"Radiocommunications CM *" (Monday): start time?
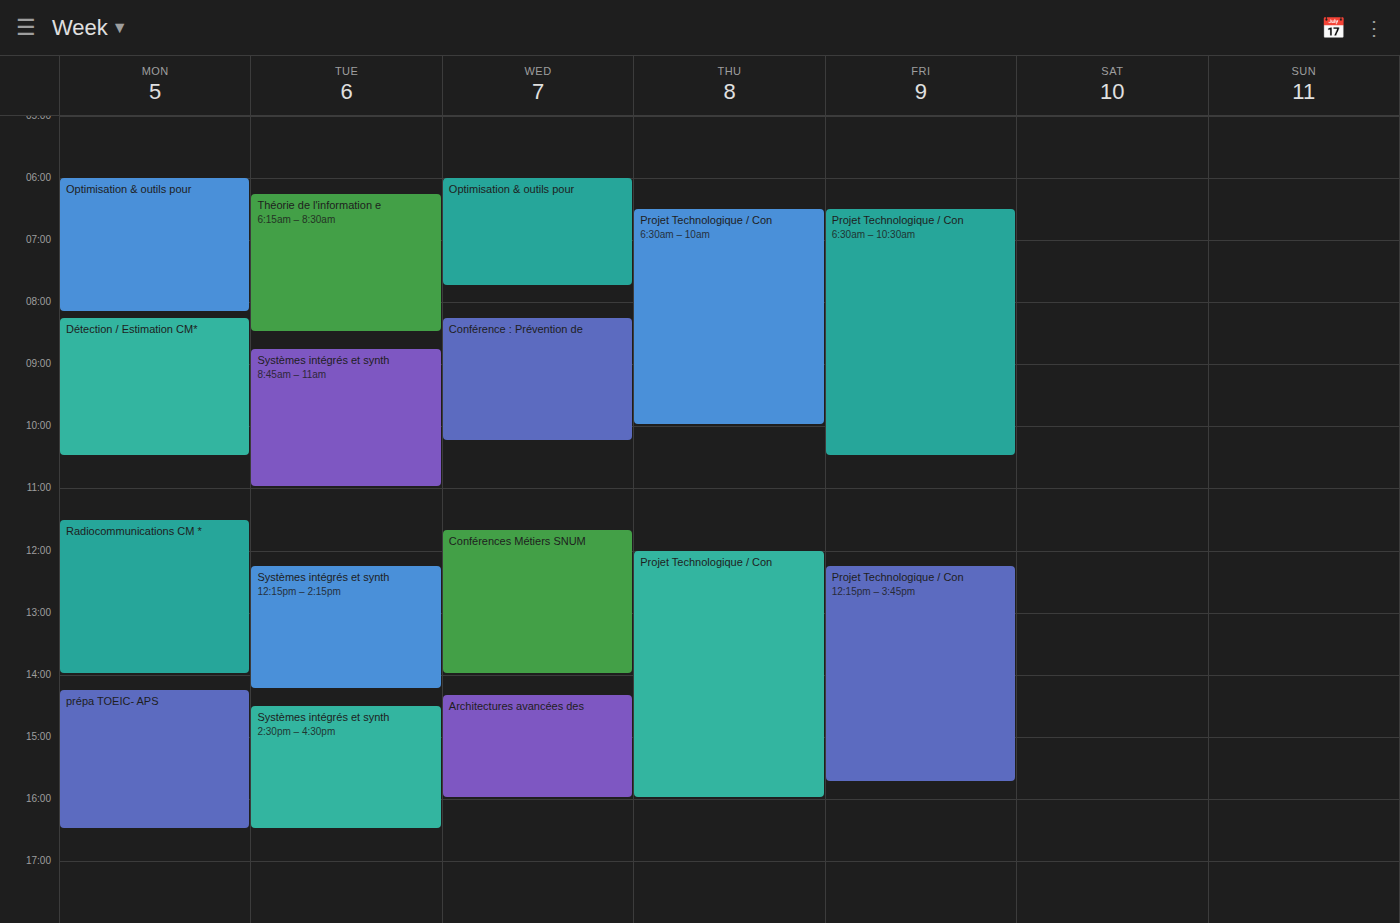
11:30 AM